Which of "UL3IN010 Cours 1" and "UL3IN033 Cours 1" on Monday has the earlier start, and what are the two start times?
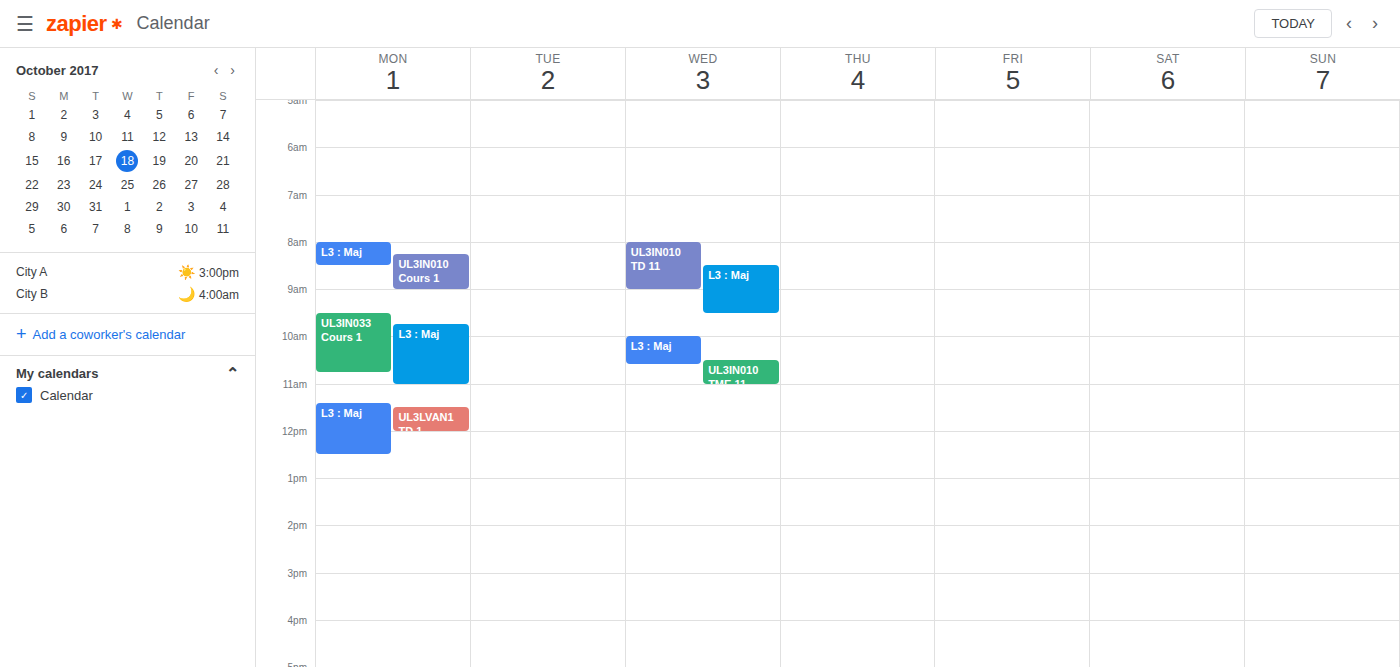
"UL3IN010 Cours 1" 8:15 AM; "UL3IN033 Cours 1" 9:30 AM.